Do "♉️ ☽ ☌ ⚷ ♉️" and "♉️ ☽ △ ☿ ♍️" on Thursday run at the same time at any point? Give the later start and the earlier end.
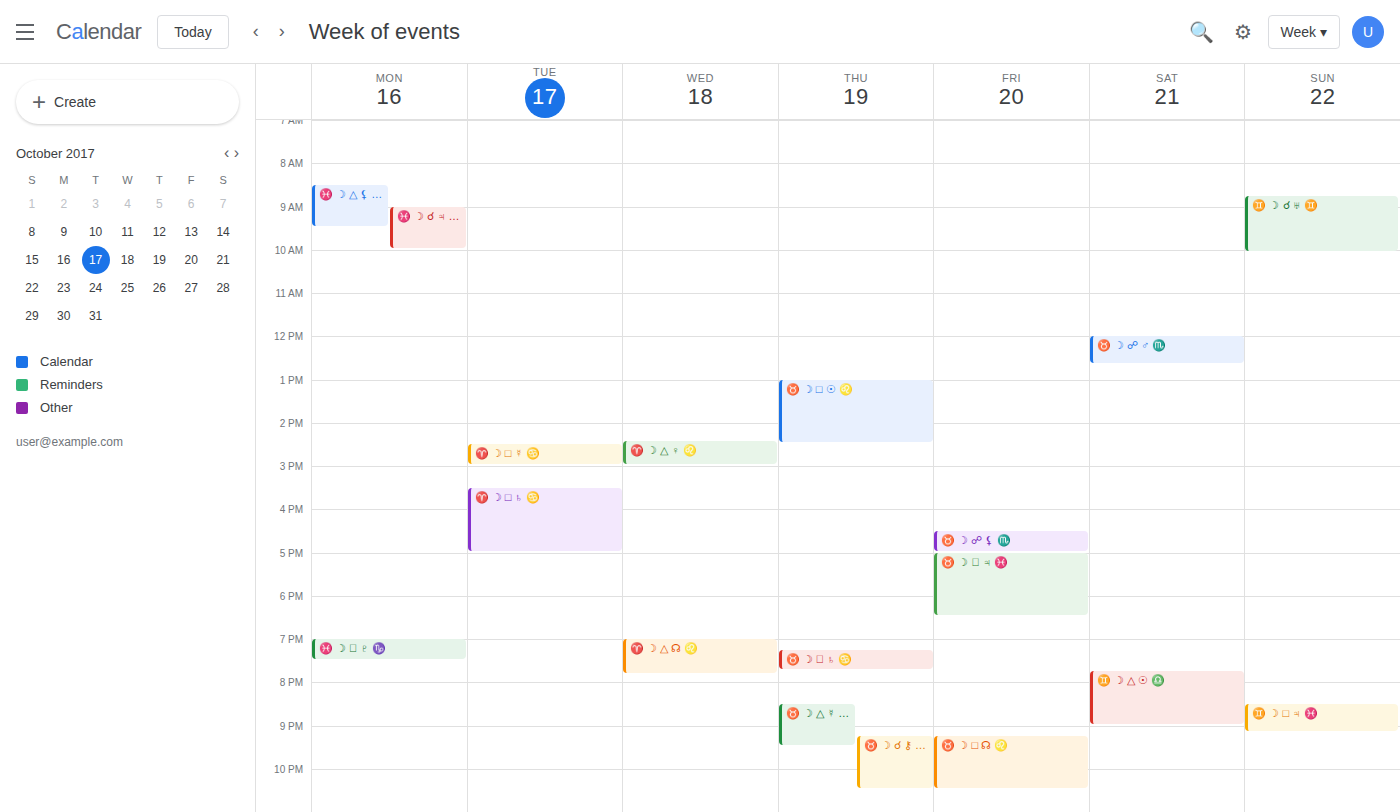
"♉️ ☽ ☌ ⚷ ♉️" starts at 21:15, before "♉️ ☽ △ ☿ ♍️" ends at 21:30 -- they overlap.